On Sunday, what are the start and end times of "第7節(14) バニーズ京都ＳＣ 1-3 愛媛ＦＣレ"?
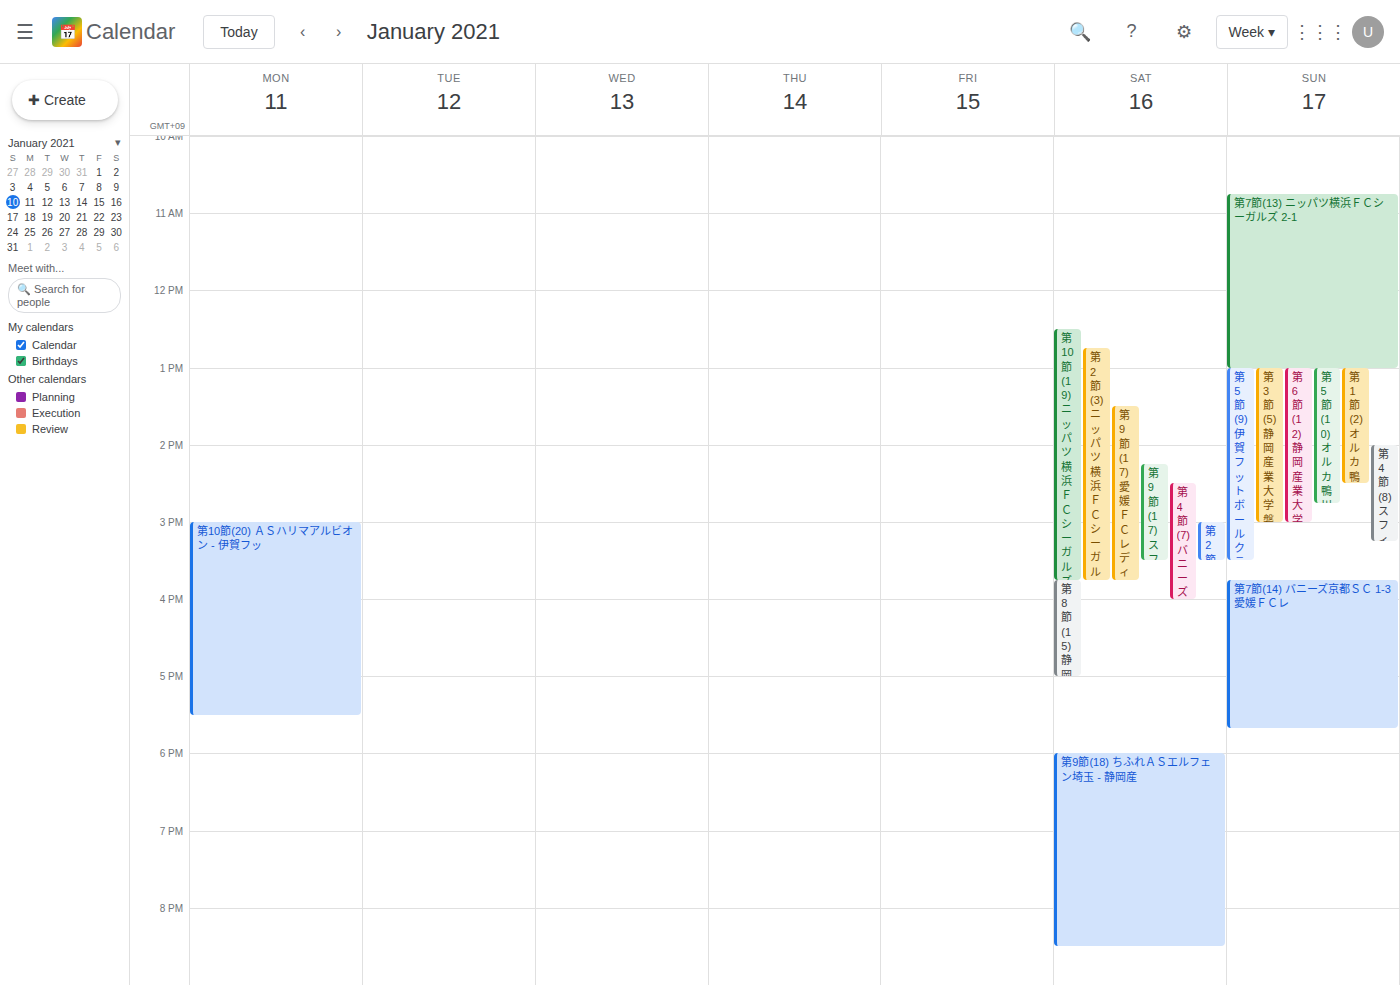
15:45 to 17:40